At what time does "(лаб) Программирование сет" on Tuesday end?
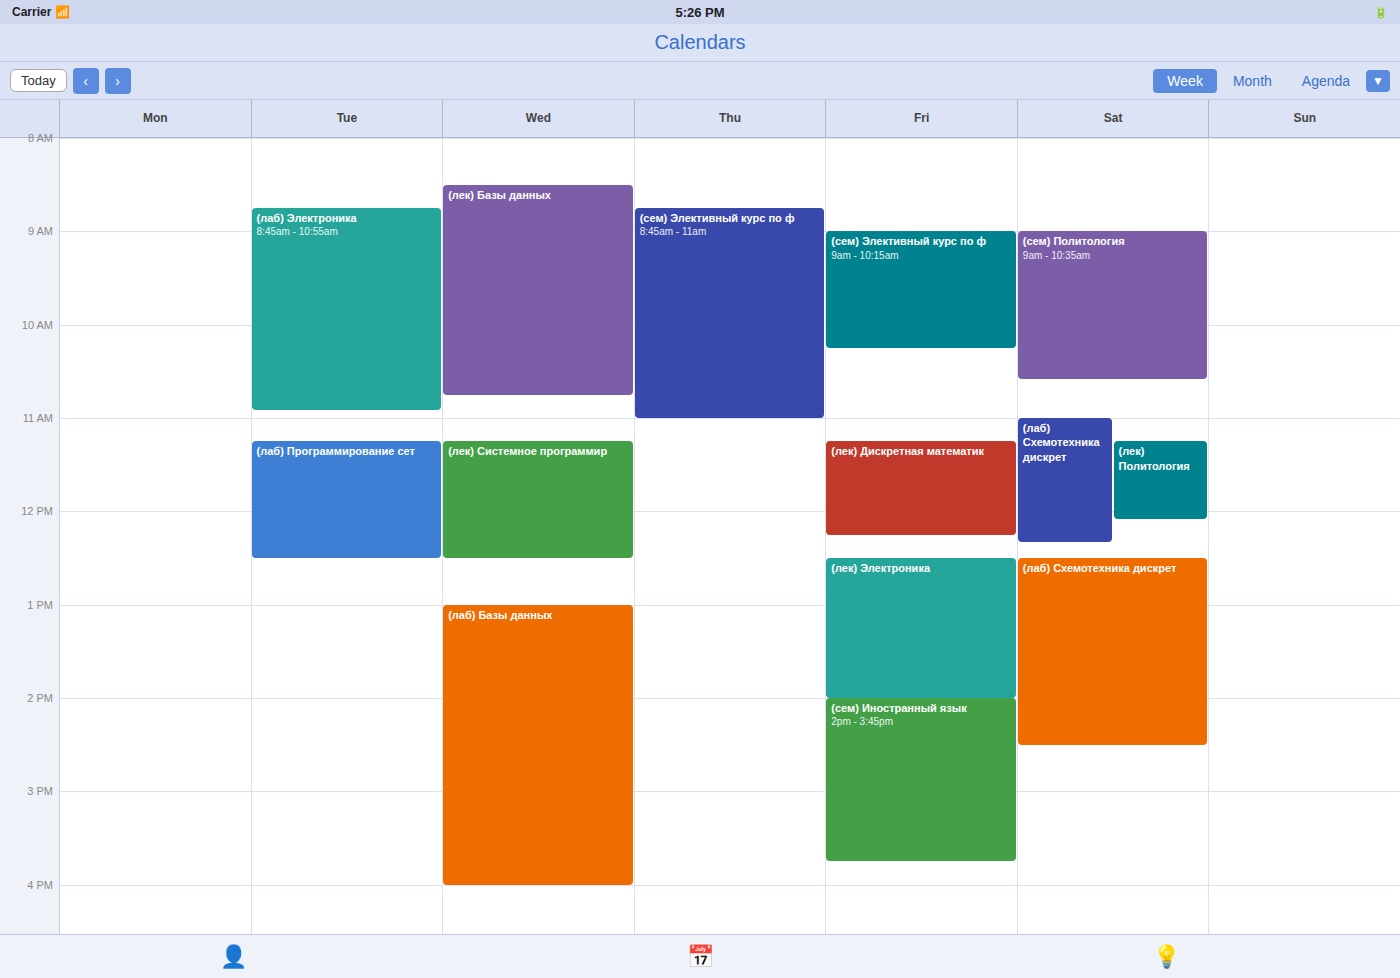
12:30 PM